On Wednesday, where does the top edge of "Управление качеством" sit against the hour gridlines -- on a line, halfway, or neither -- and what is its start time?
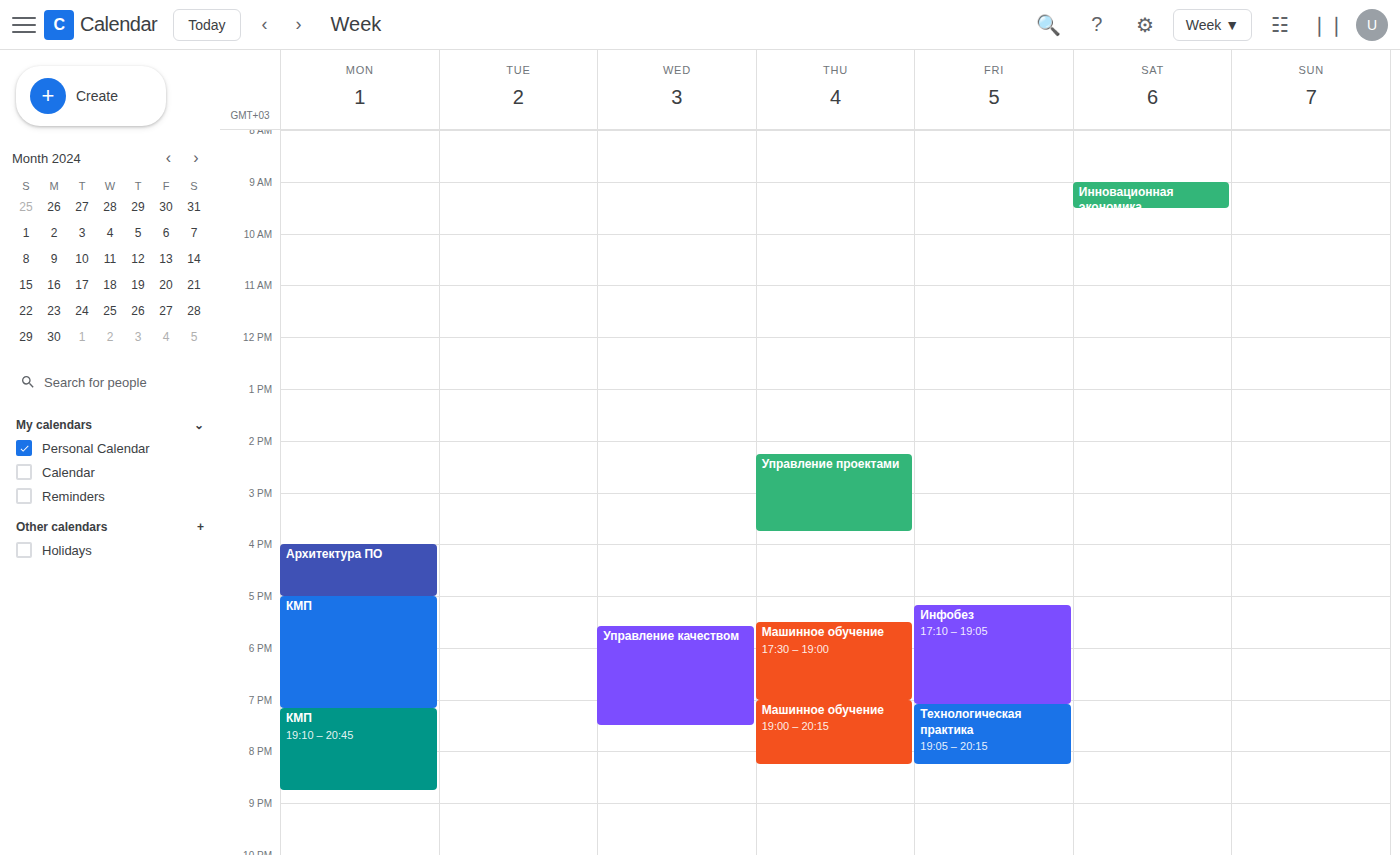
5:35 PM -- neither: 35 minutes below the 5 PM line and 25 minutes above the 6 PM line.